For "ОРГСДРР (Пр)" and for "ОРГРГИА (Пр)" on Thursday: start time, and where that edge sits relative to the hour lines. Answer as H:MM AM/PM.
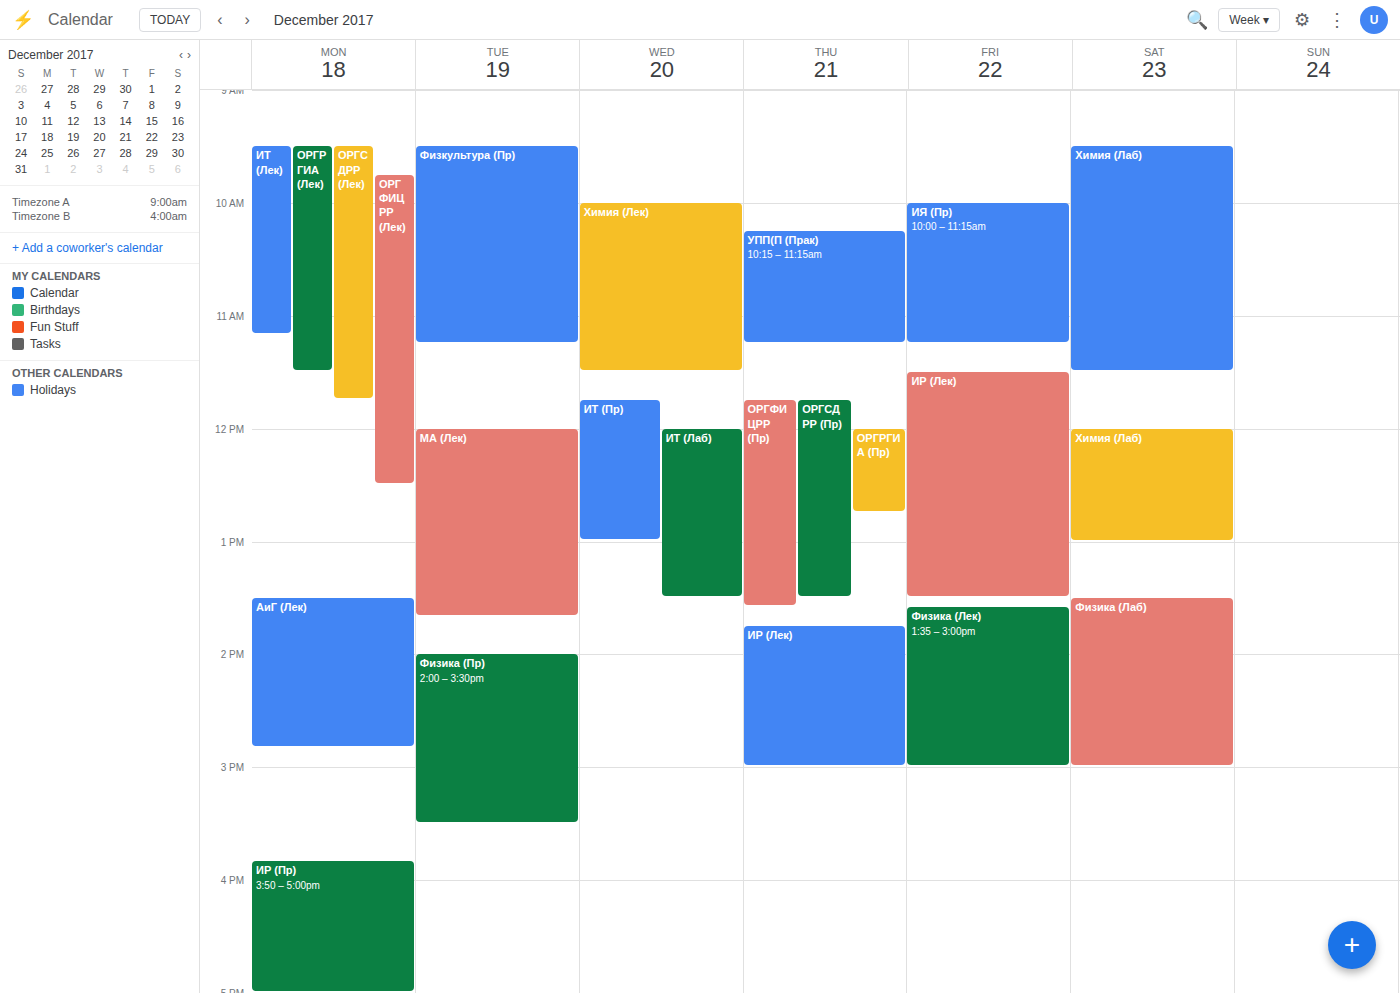
"ОРГСДРР (Пр)": 11:45 AM, neither: three quarters of the way from the 11 AM line to the 12 PM line. "ОРГРГИА (Пр)": 12:00 PM, exactly on the 12 PM line.